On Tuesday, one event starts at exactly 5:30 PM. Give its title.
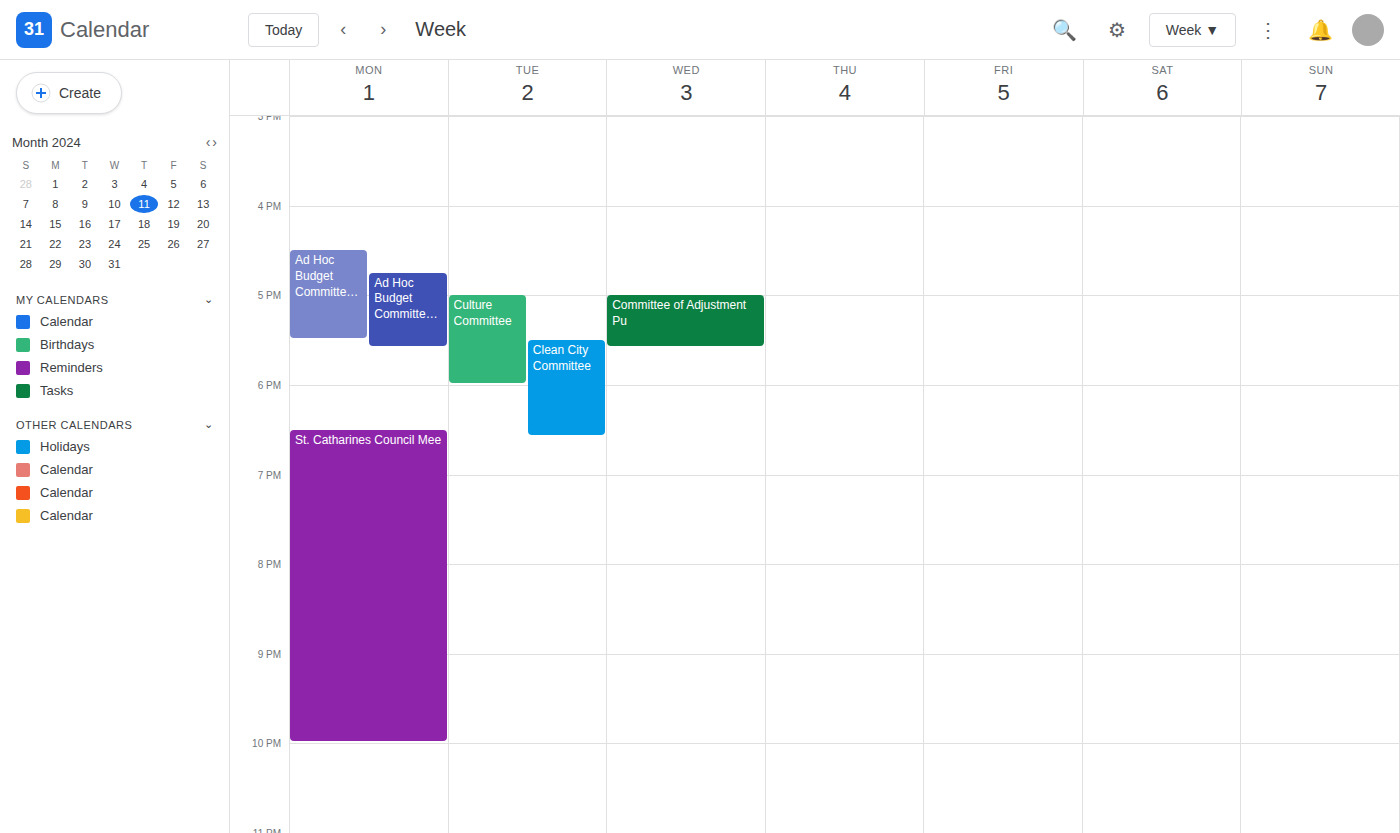
"Clean City Committee"